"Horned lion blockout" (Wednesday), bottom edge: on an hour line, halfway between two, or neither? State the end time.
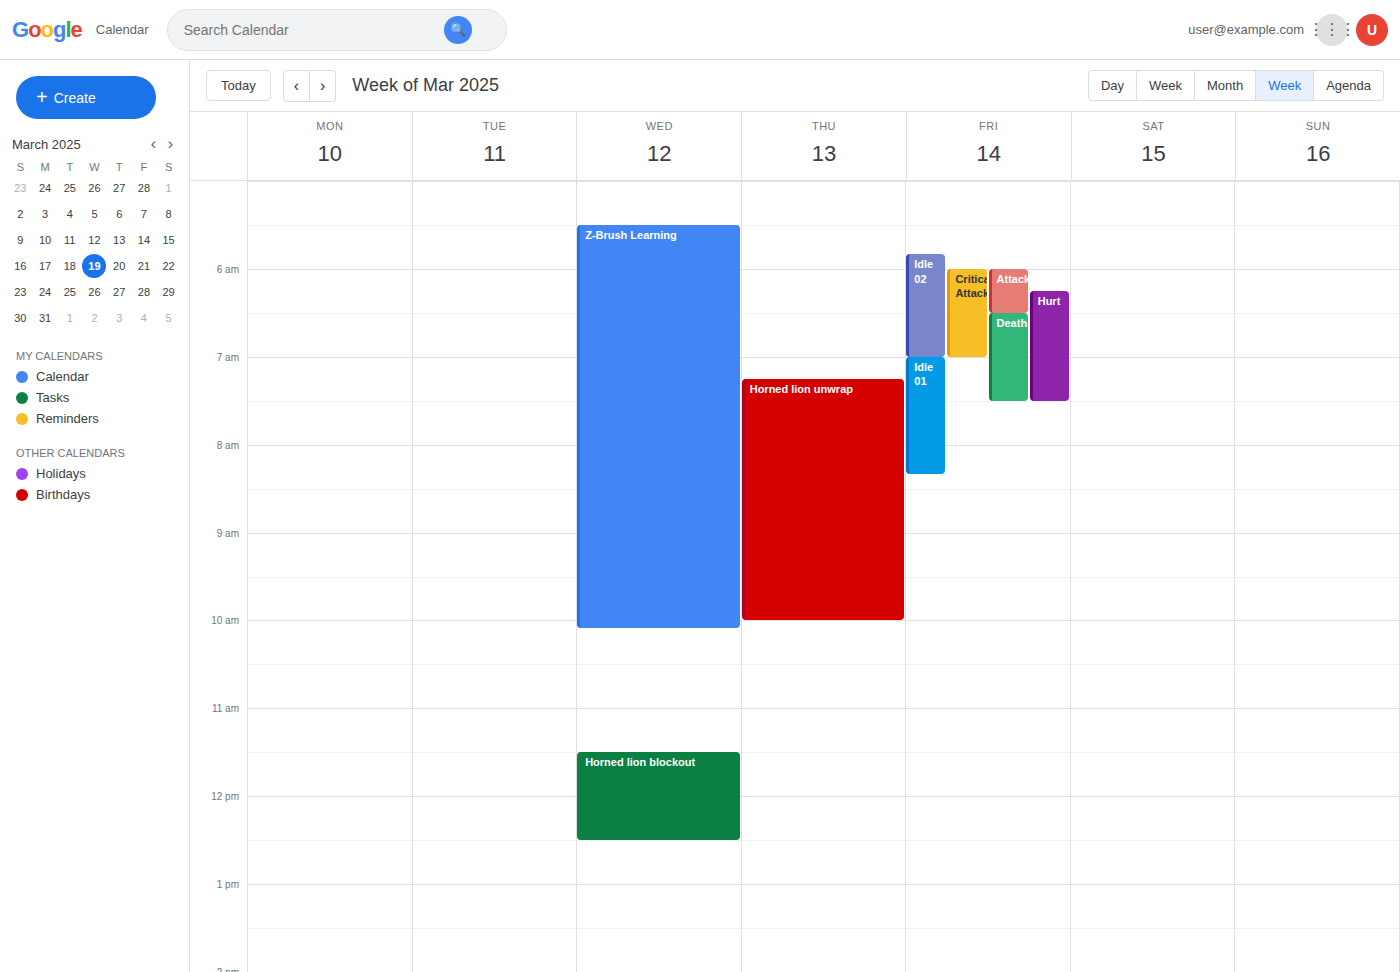
12:30 PM -- halfway between the 12 PM and 1 PM lines.